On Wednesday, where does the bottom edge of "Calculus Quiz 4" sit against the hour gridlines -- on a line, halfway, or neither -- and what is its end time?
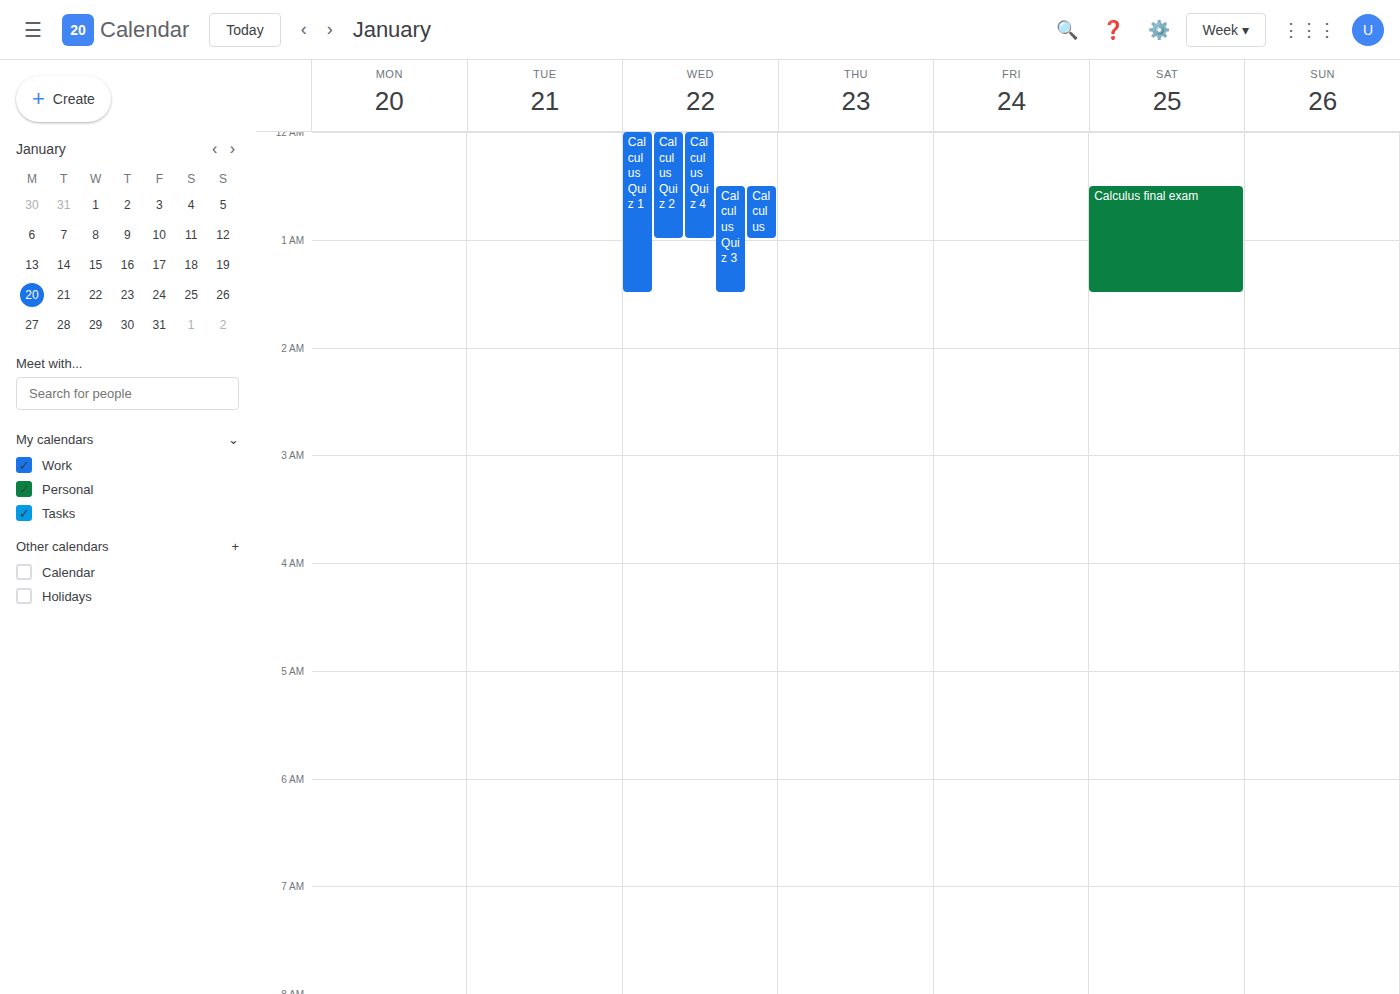
1:00 AM -- exactly on the 1 AM line.